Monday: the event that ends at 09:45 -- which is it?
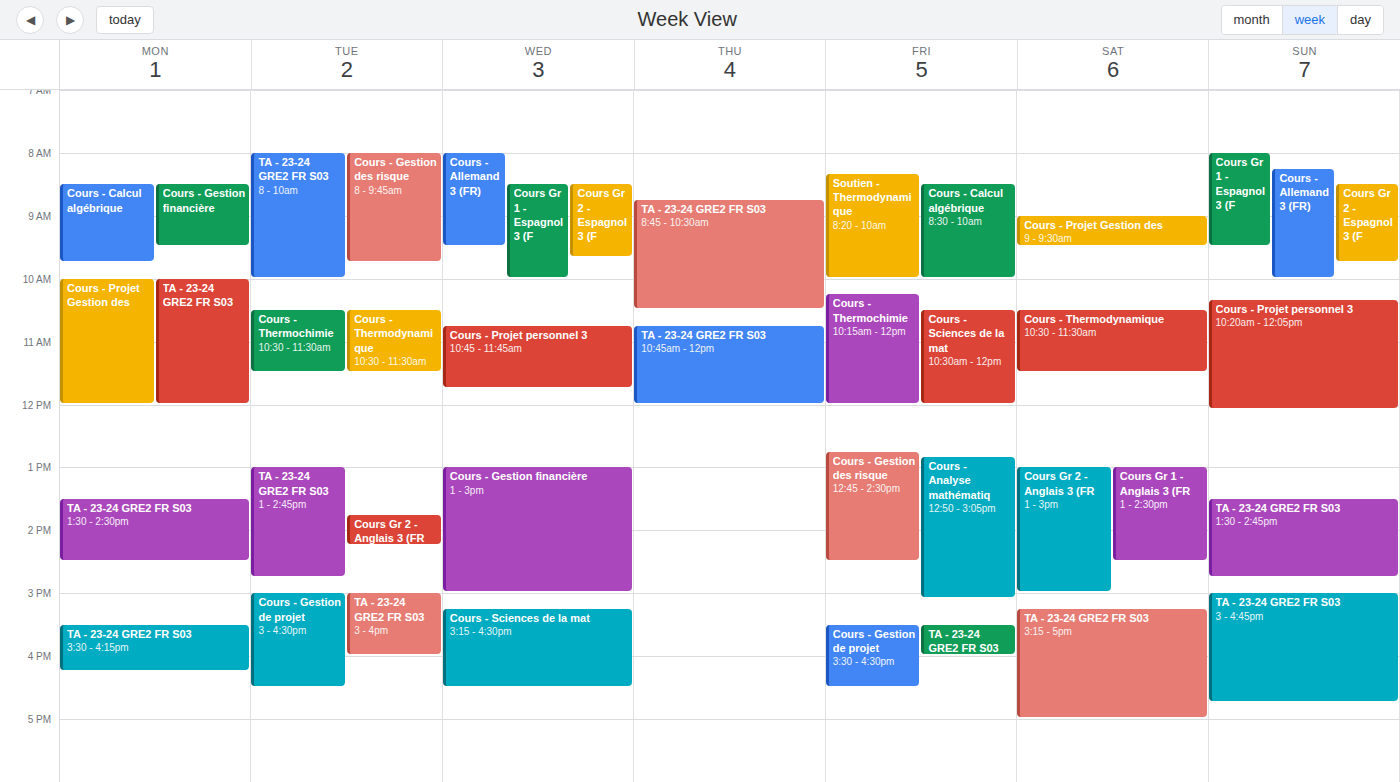
"Cours - Calcul algébrique"